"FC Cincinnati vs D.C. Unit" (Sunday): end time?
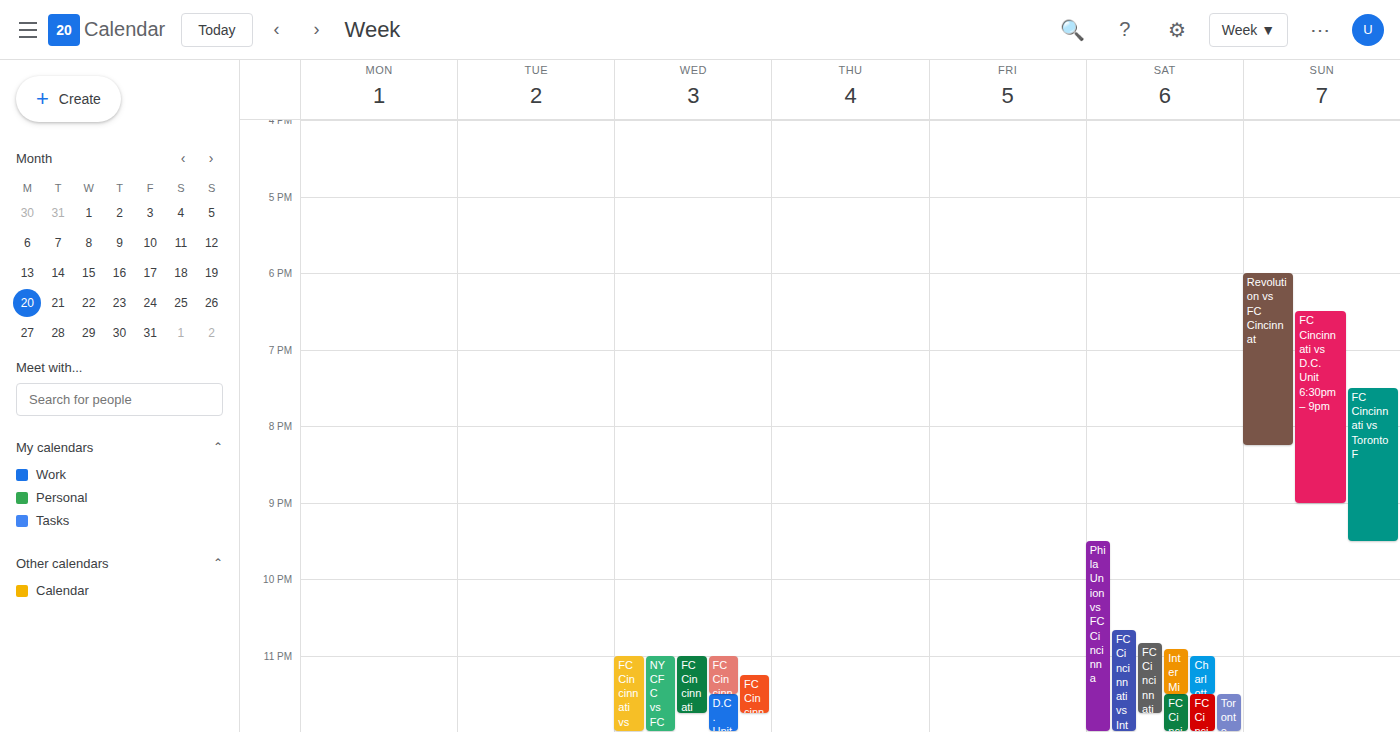
9:00 PM